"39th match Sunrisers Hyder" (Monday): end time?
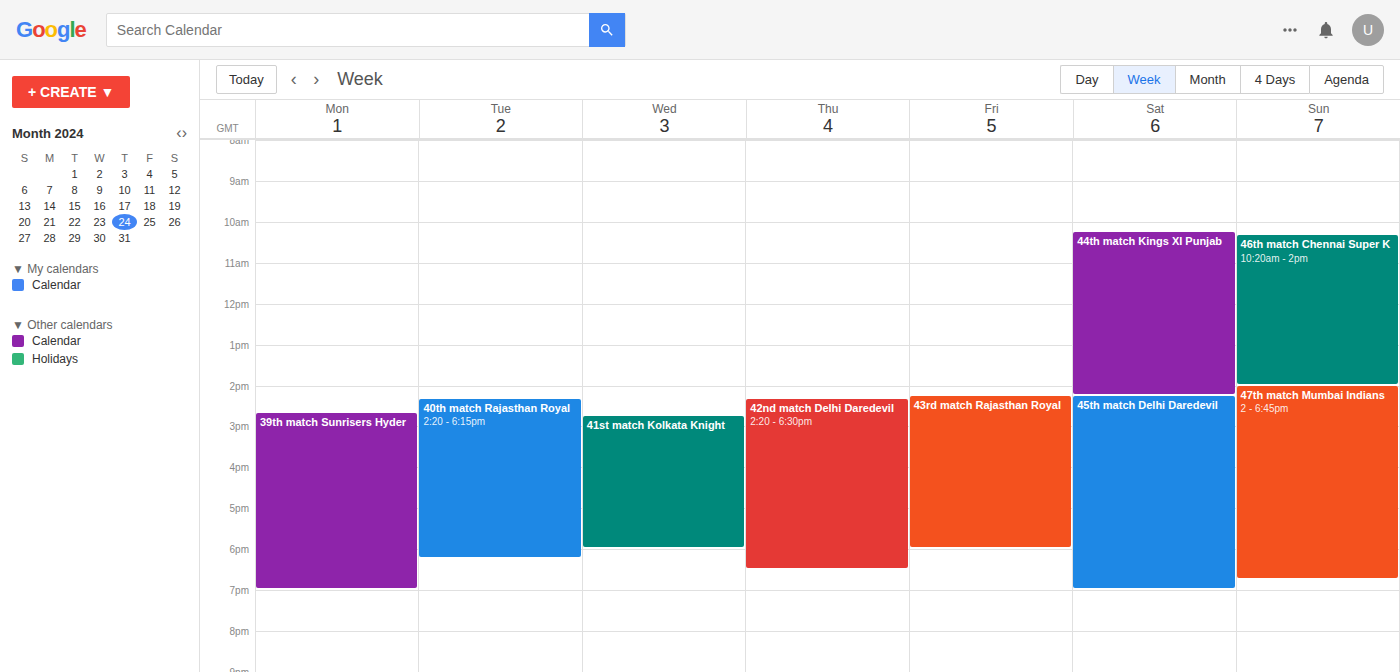
7:00 PM